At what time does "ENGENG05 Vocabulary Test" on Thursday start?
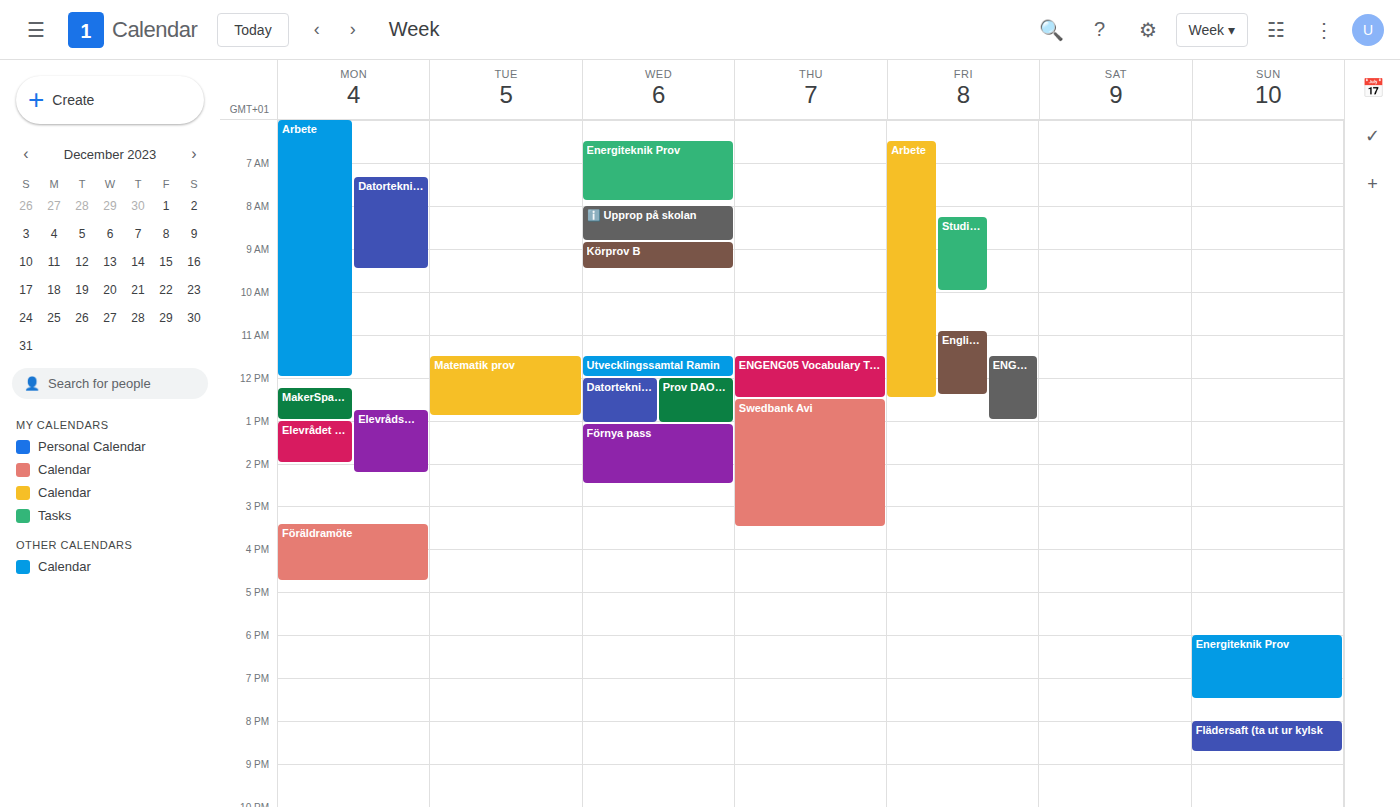
11:30 AM